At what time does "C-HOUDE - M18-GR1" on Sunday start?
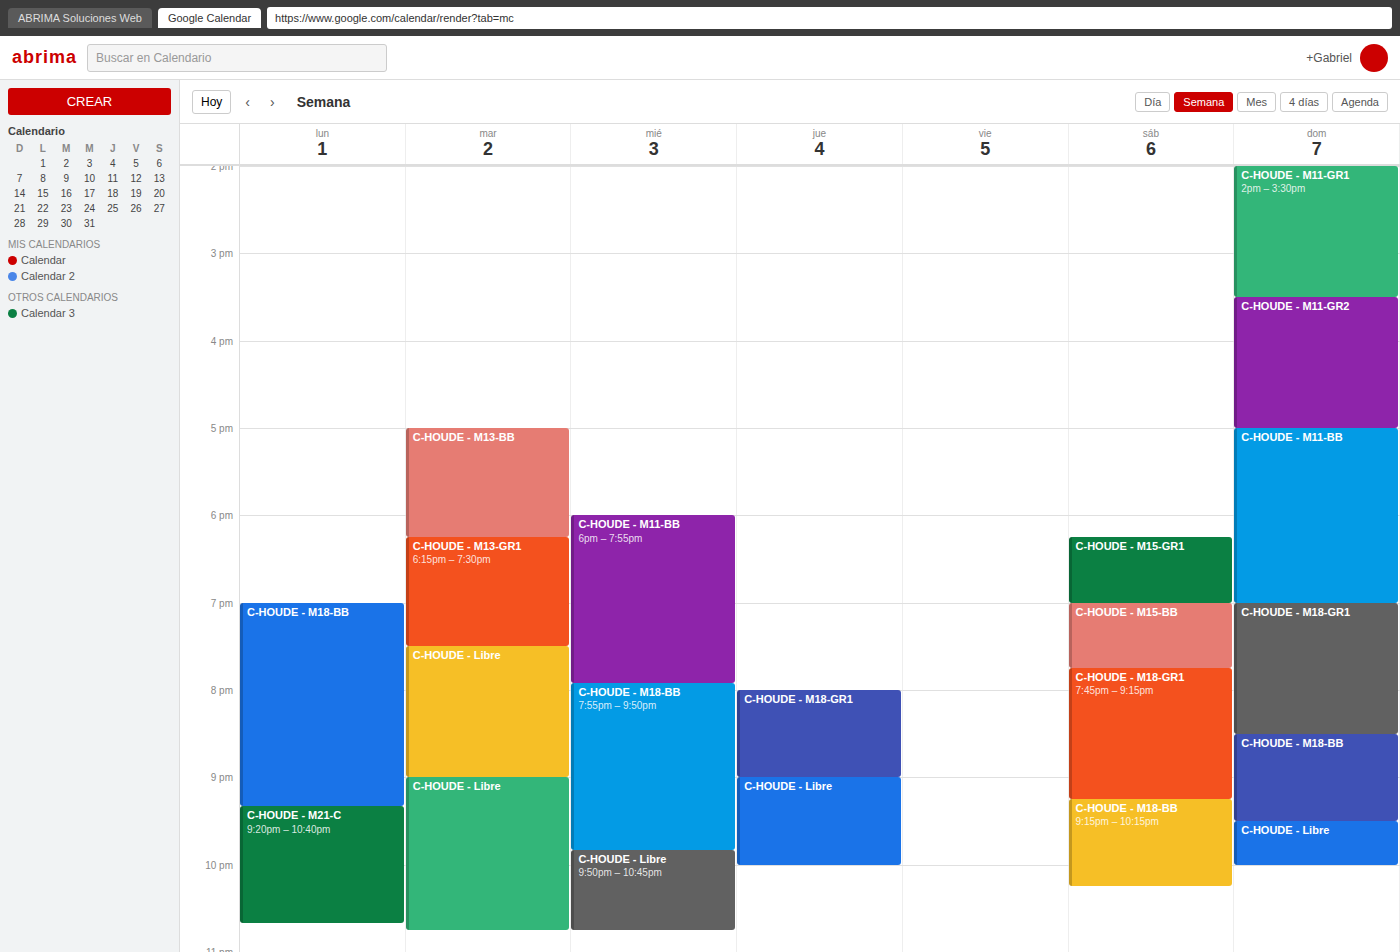
19:00